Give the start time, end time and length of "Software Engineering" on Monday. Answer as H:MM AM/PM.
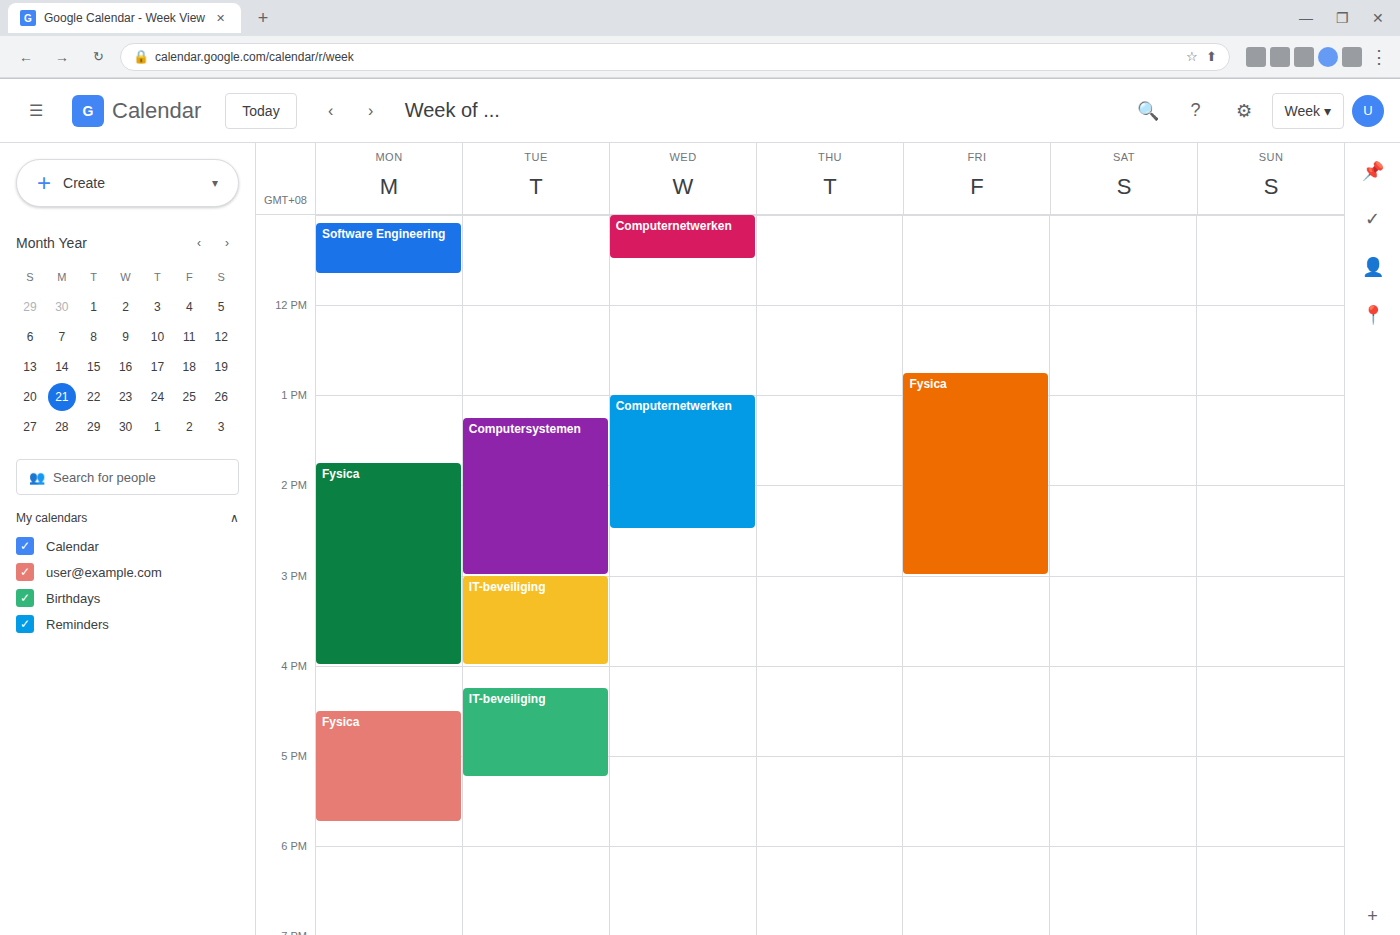
11:05 AM to 11:40 AM, 35 minutes